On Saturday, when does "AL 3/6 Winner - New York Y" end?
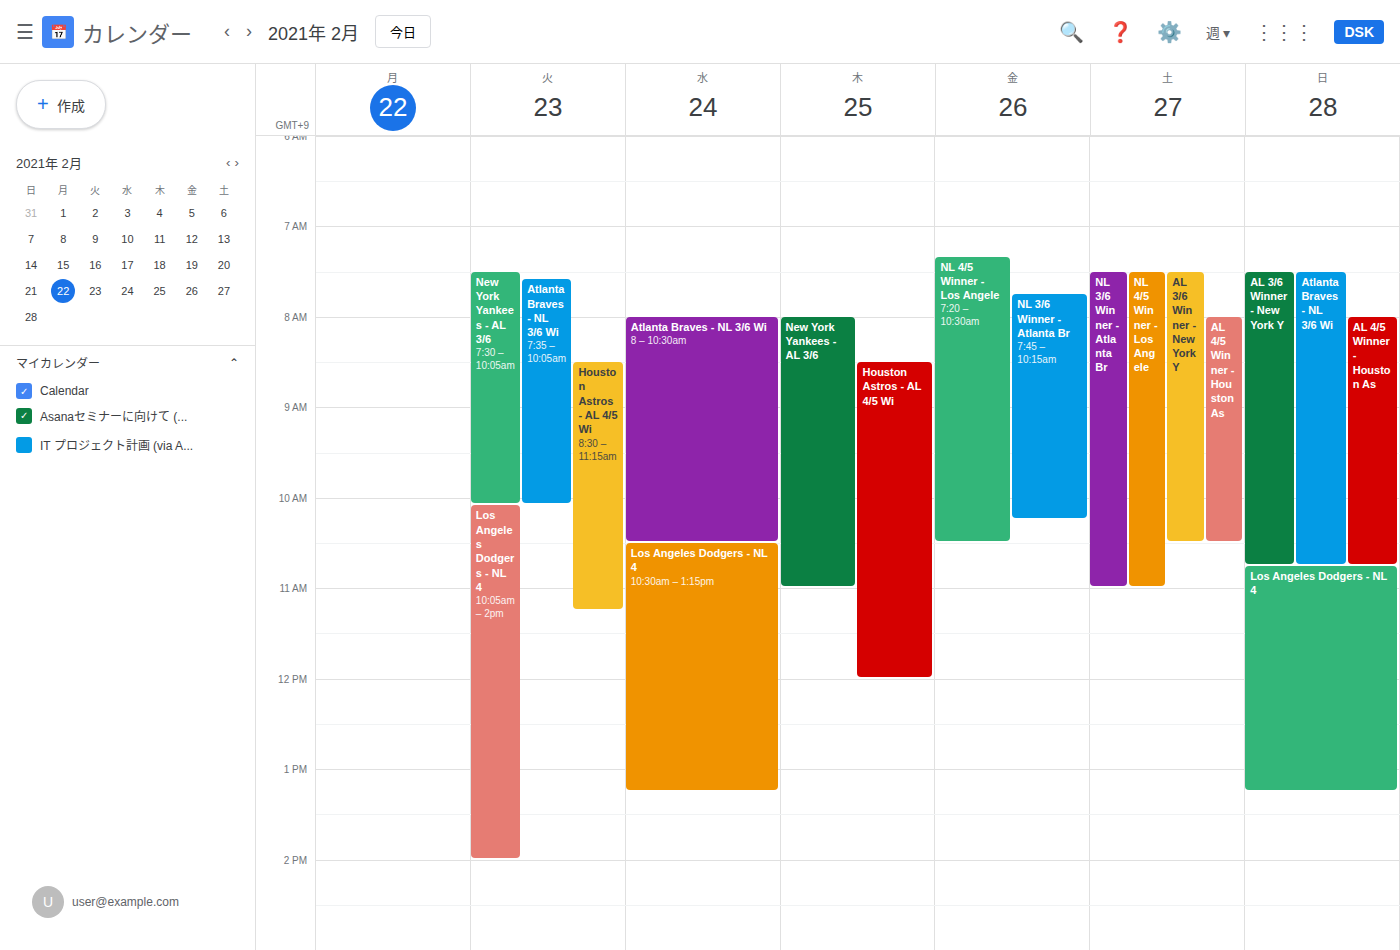
10:30 AM